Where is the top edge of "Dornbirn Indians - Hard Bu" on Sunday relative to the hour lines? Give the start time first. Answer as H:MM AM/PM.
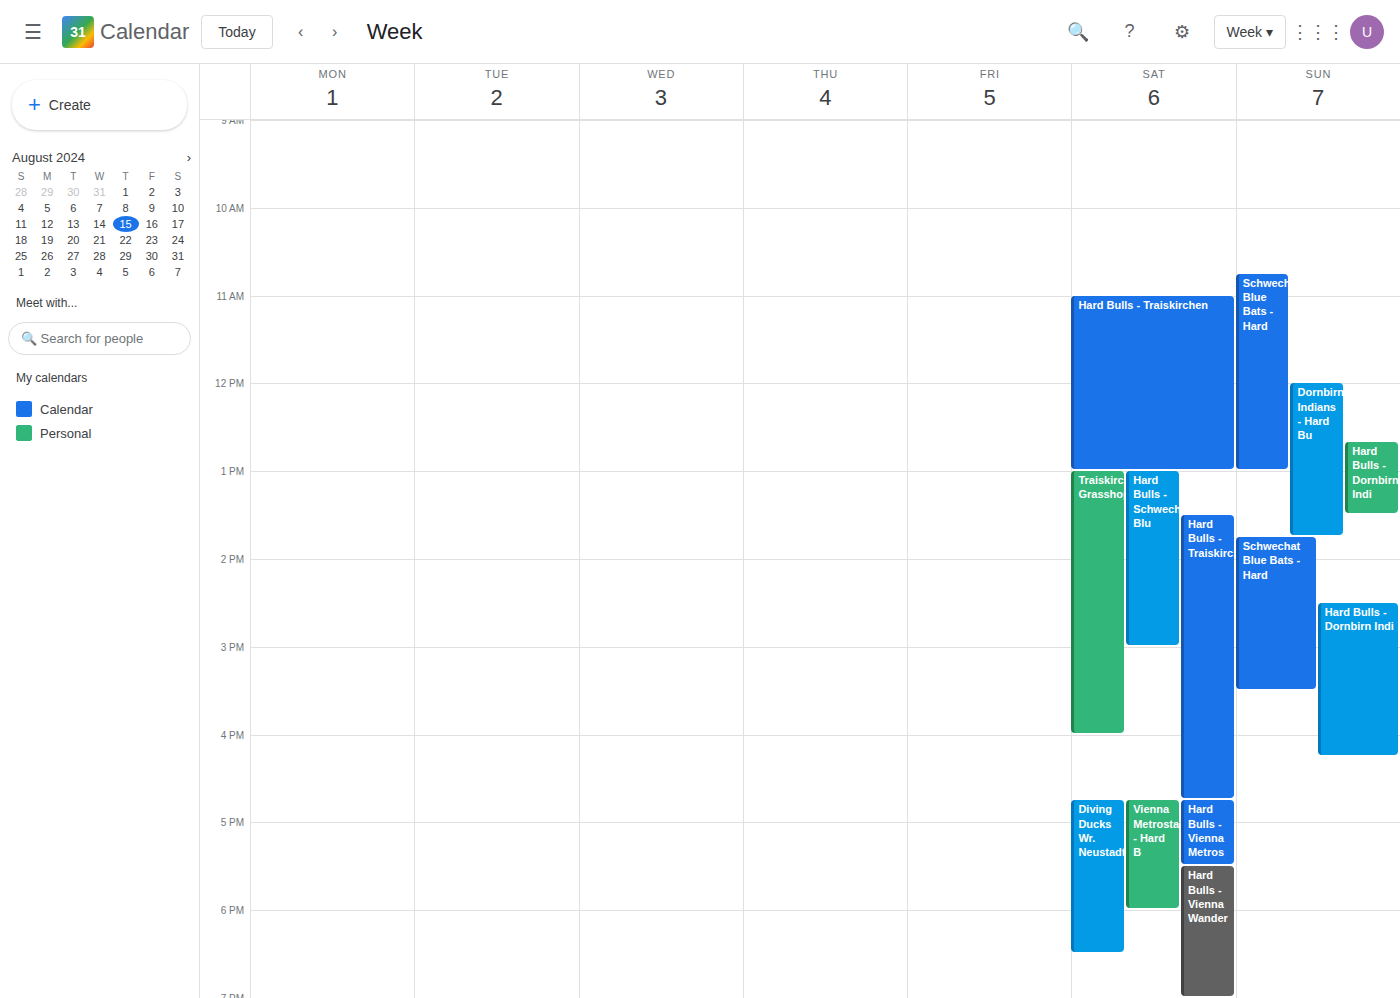
12:00 PM -- exactly on the 12 PM line.